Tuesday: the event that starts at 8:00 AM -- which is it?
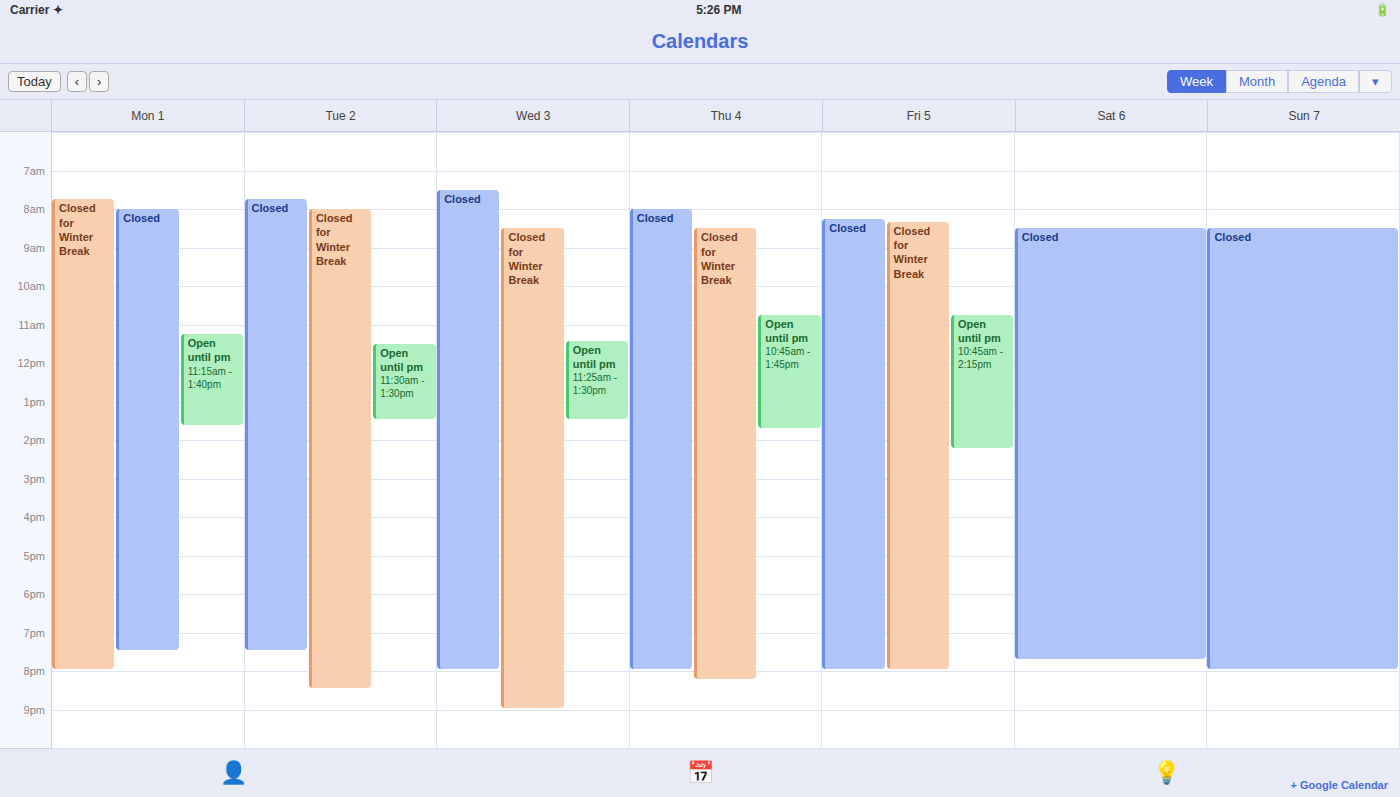
"Closed for Winter Break"